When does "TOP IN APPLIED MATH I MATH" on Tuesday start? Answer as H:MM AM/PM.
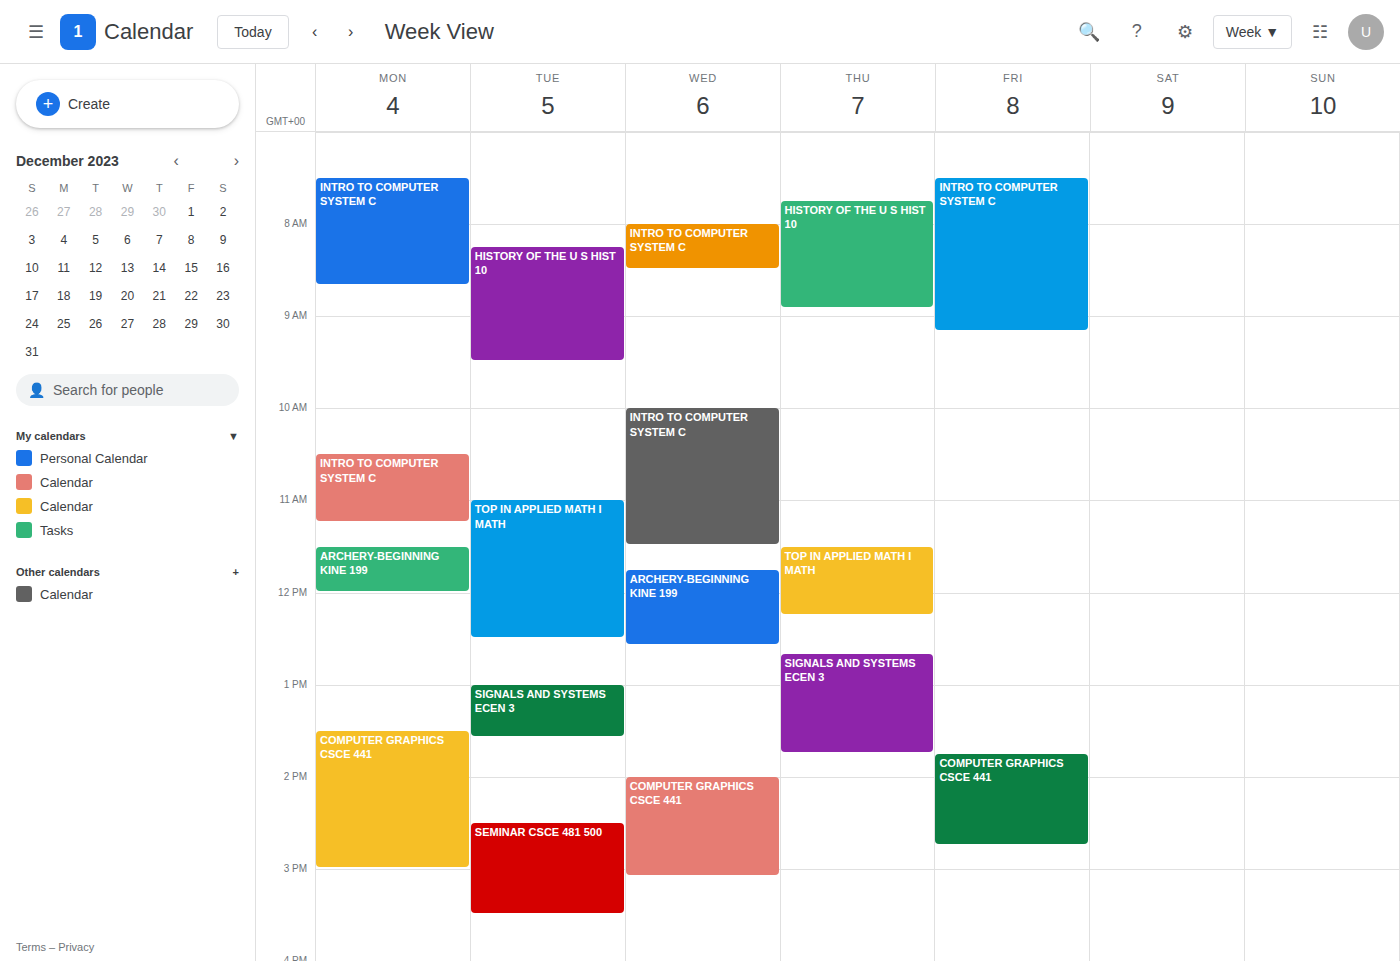
11:00 AM